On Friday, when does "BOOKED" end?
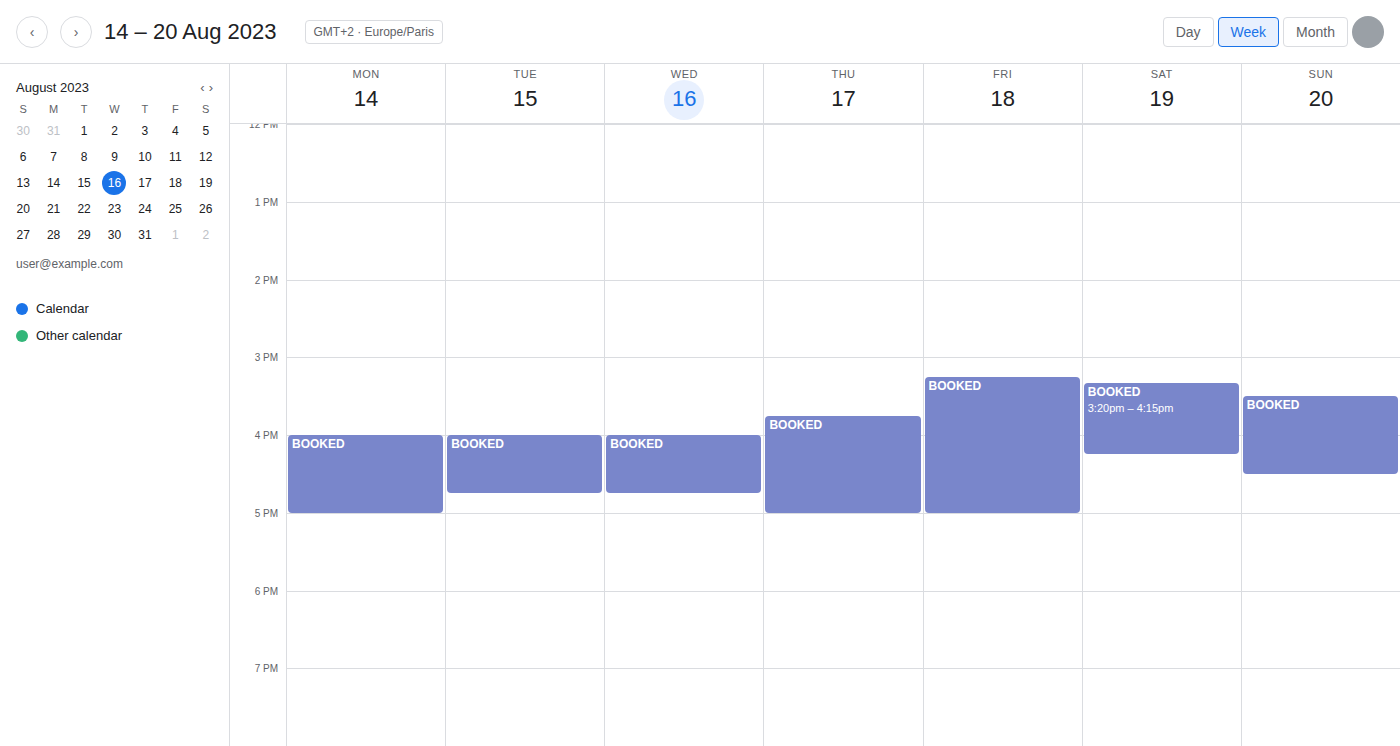
5:00 PM